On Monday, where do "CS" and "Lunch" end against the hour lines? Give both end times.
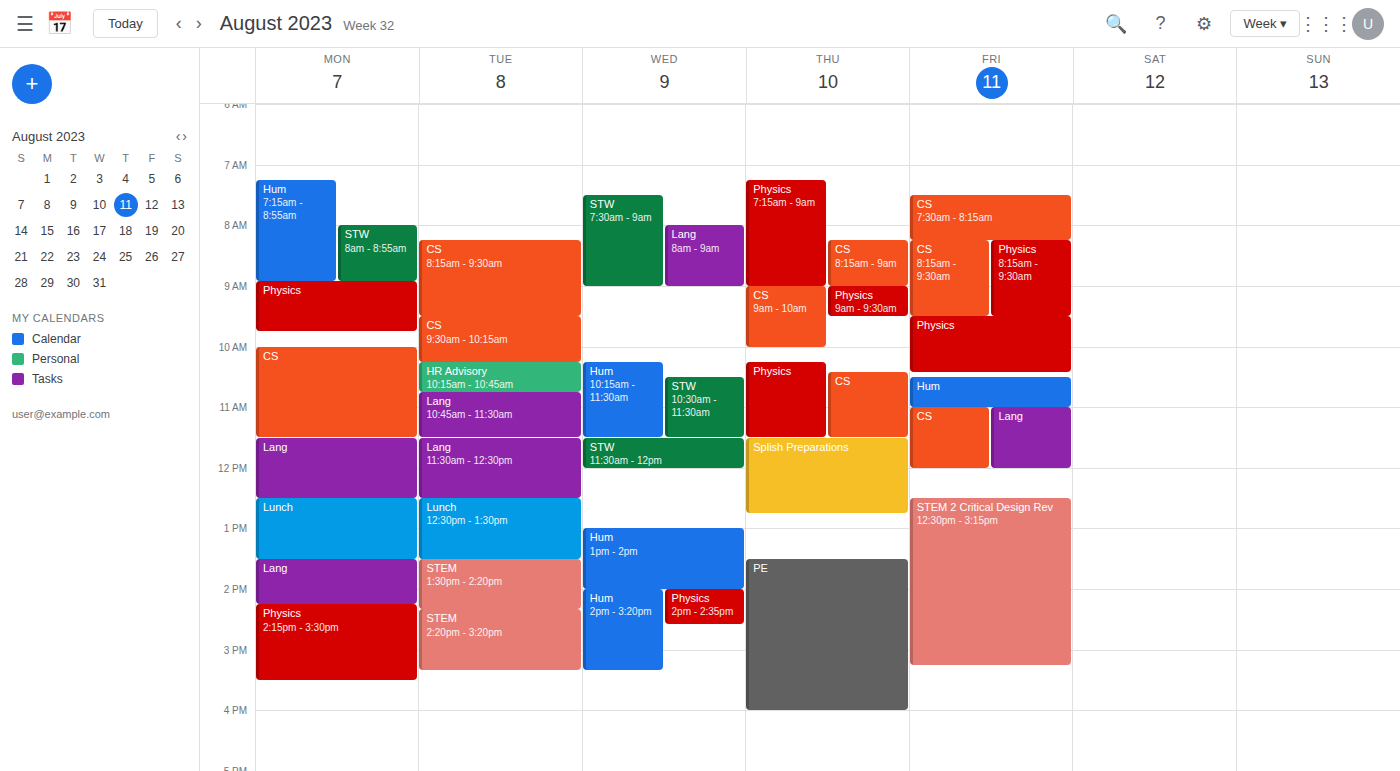
"CS": 11:30, halfway between the 11:00 and 12:00 lines. "Lunch": 13:30, halfway between the 13:00 and 14:00 lines.